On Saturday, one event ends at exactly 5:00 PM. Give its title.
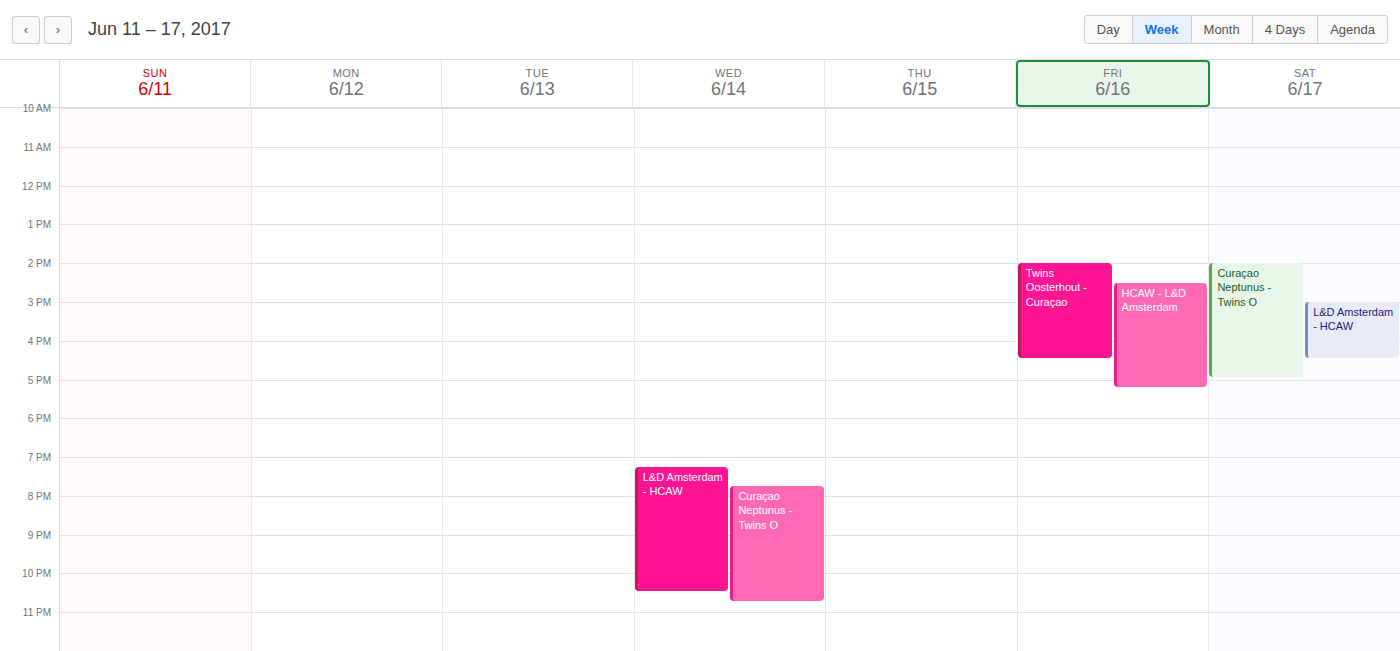
"Curaçao Neptunus - Twins O"